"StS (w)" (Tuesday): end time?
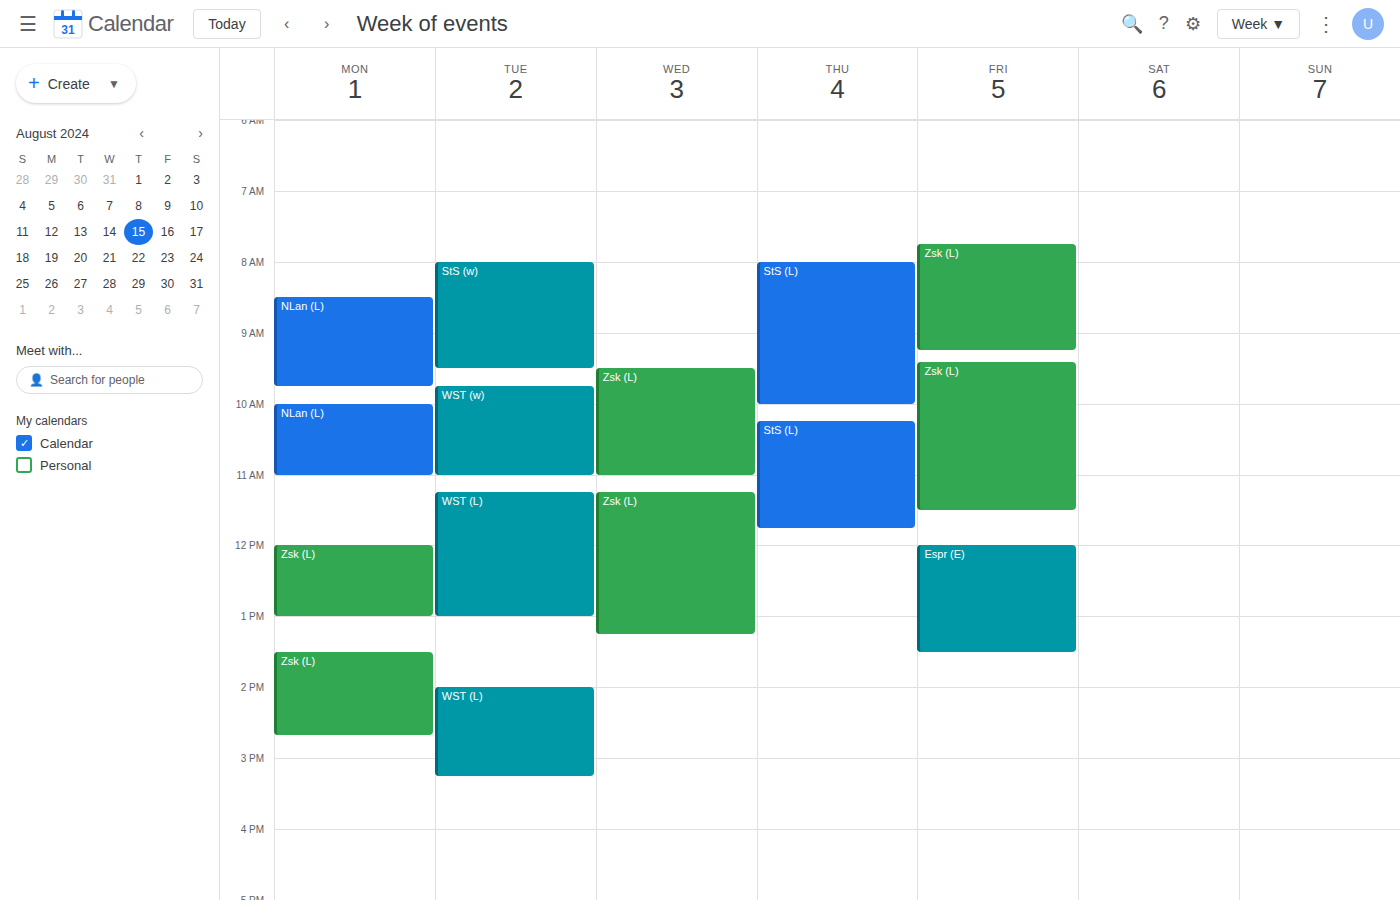
9:30 AM